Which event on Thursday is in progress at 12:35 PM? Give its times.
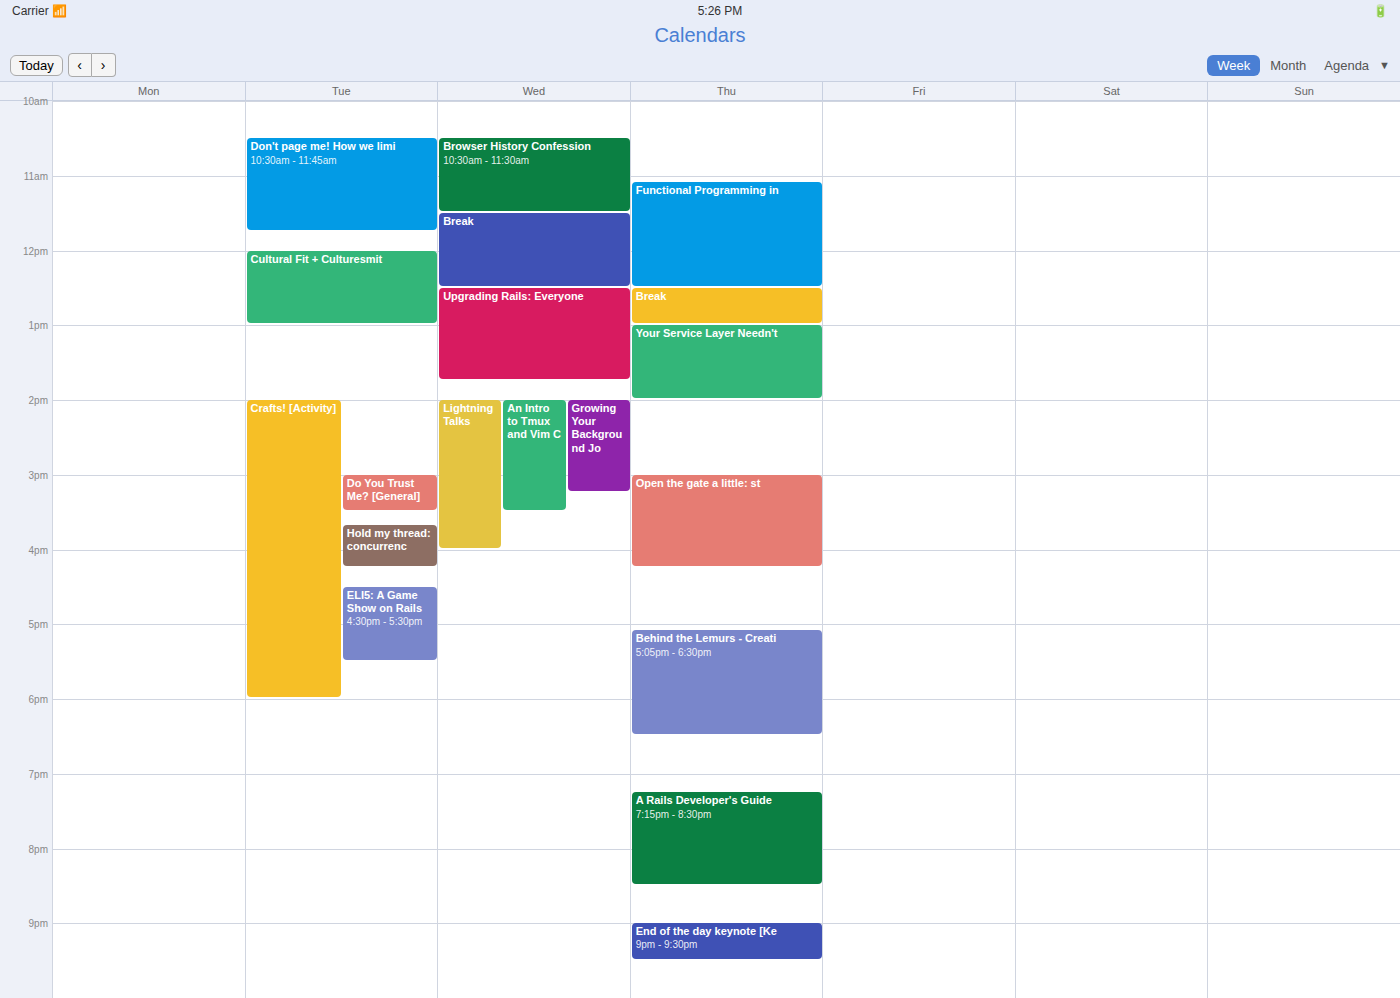
"Break", 12:30 PM to 1:00 PM